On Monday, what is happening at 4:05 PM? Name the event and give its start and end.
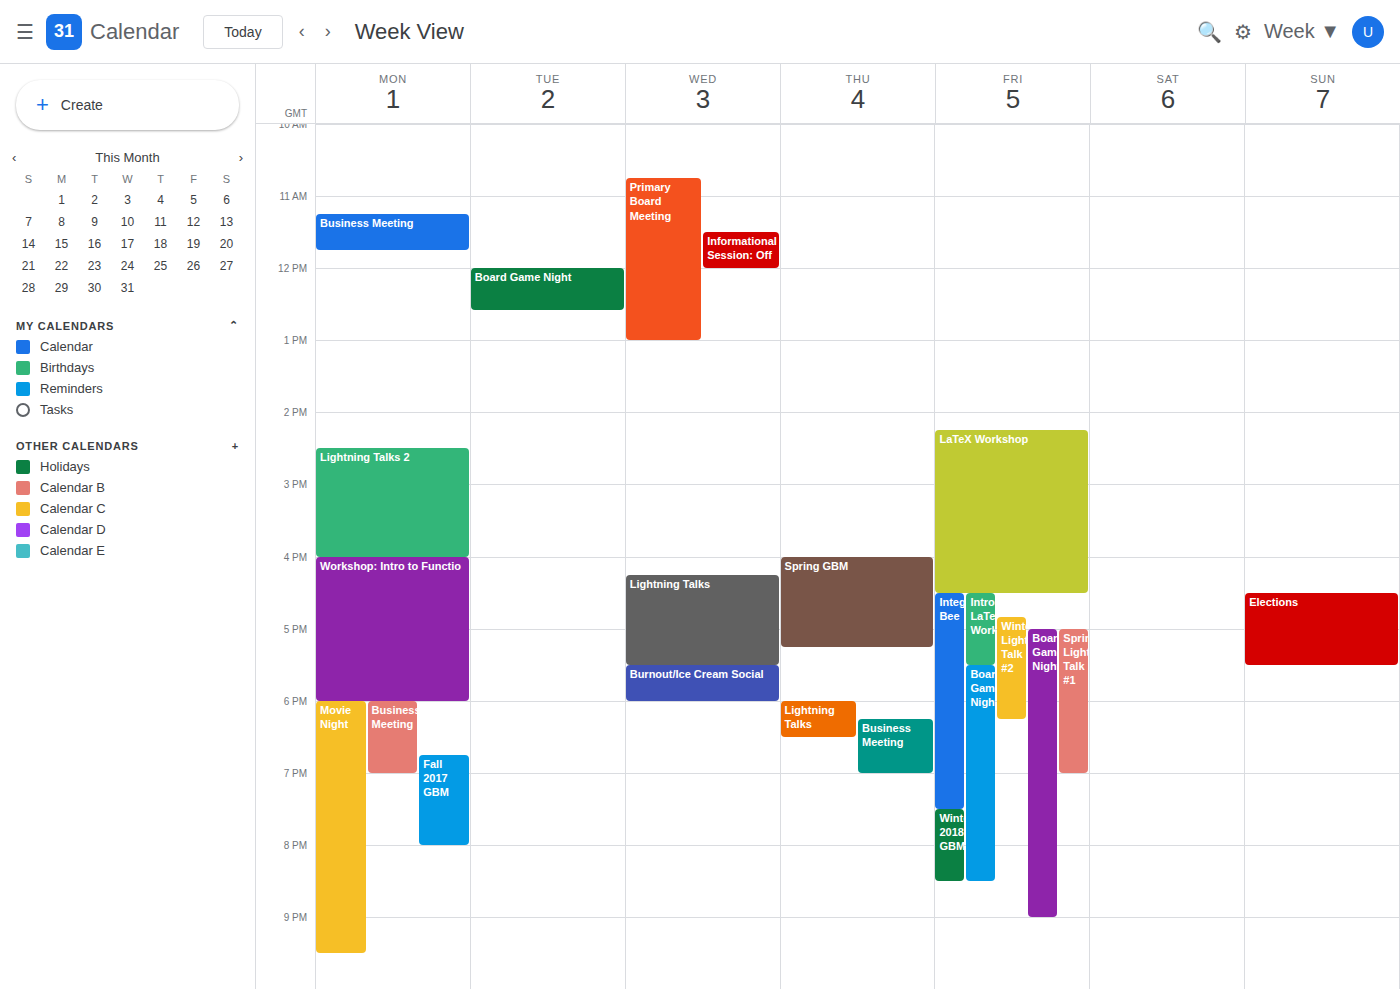
"Workshop: Intro to Functio", 4:00 PM to 6:00 PM